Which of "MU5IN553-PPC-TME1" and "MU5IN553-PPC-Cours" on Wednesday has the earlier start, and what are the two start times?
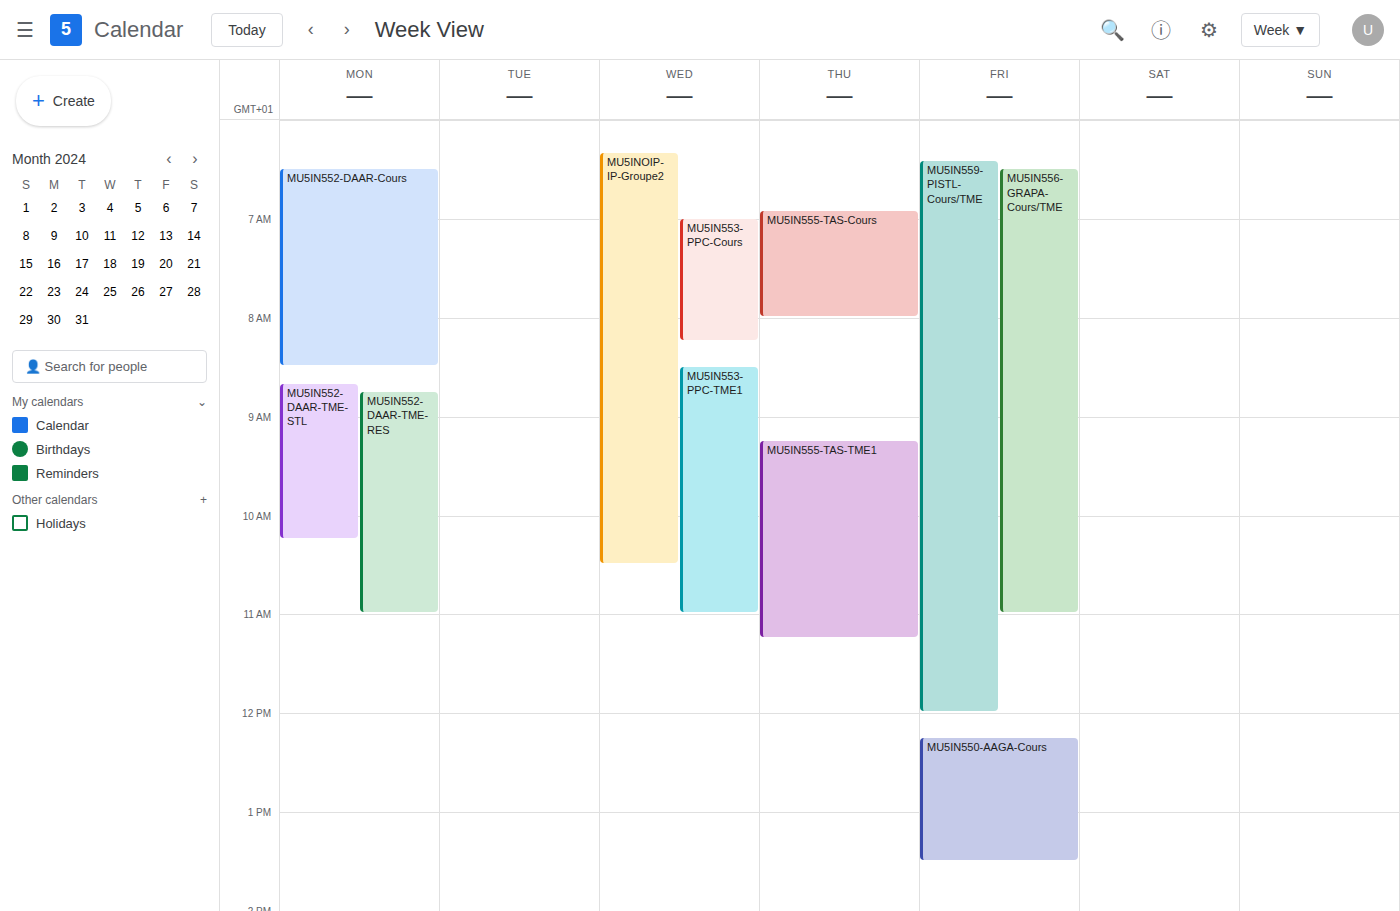
"MU5IN553-PPC-Cours" 7:00 AM; "MU5IN553-PPC-TME1" 8:30 AM.